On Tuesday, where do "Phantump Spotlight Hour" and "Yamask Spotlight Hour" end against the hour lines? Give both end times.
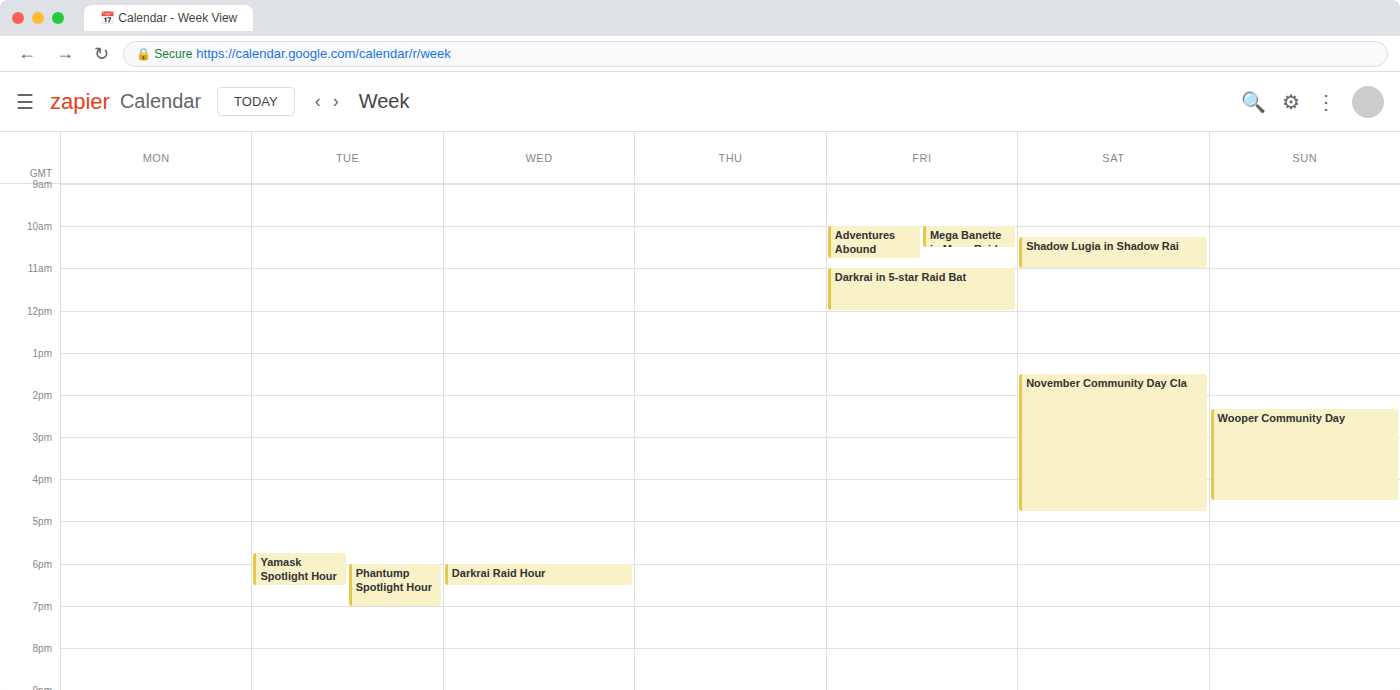
"Phantump Spotlight Hour": 7:00 PM, exactly on the 7 PM line. "Yamask Spotlight Hour": 6:30 PM, halfway between the 6 PM and 7 PM lines.